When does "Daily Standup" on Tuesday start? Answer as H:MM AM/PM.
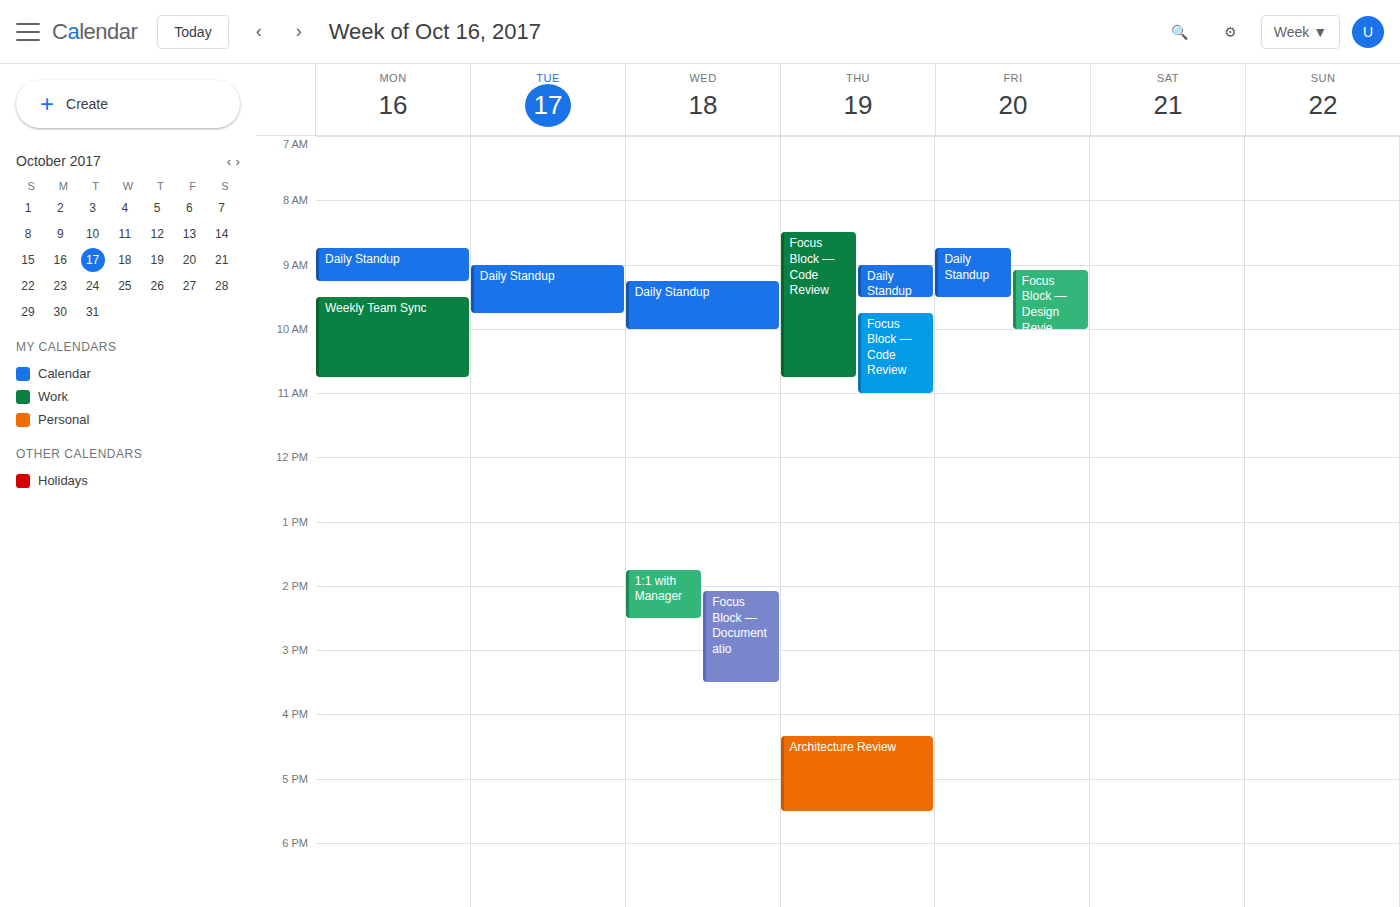
9:00 AM